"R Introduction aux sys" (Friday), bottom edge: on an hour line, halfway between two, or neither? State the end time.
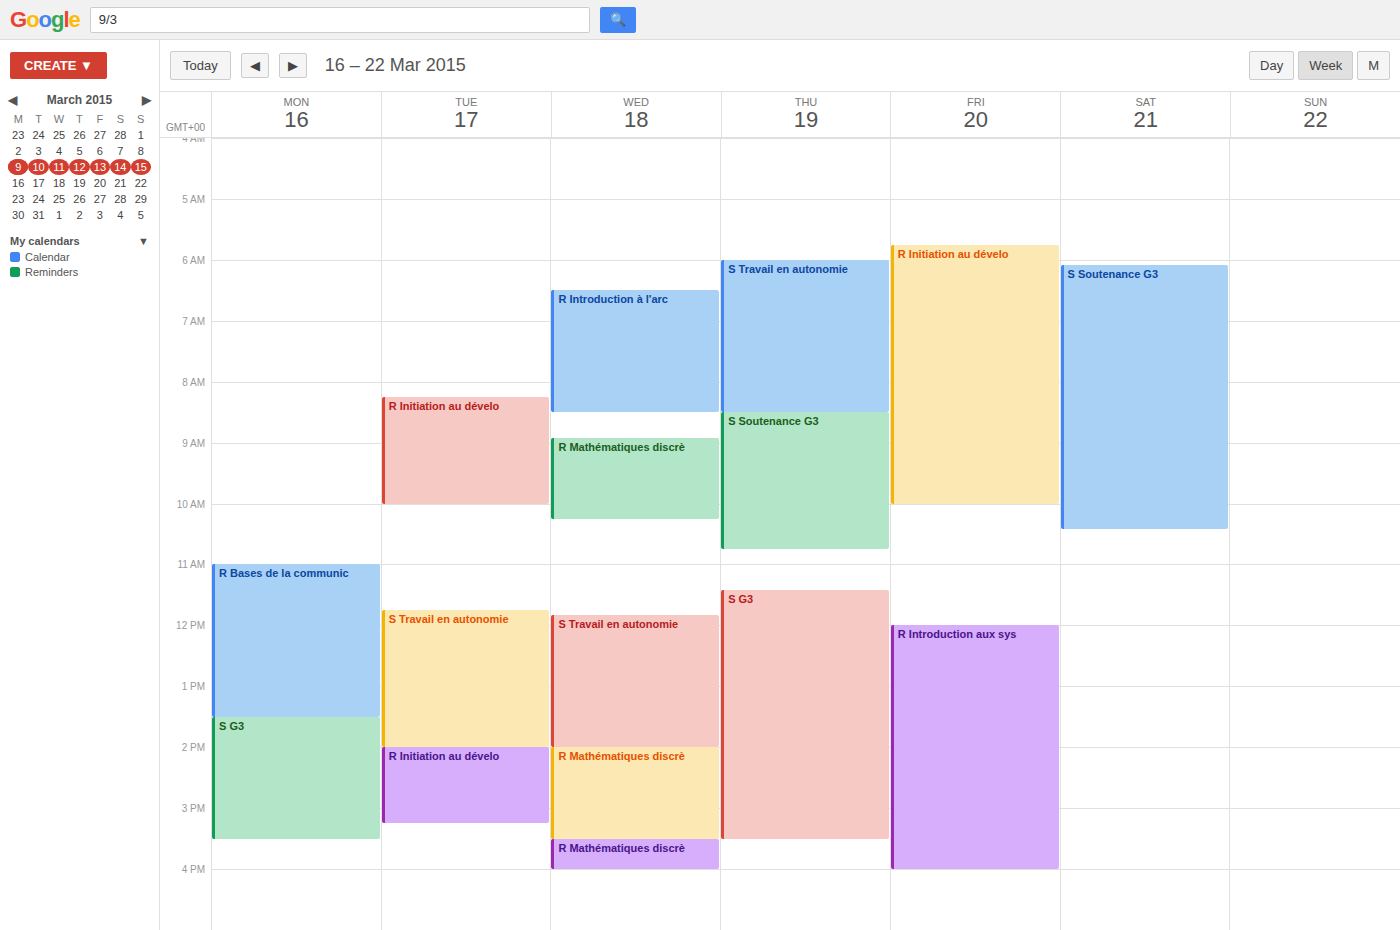
4:00 PM -- exactly on the 4 PM line.